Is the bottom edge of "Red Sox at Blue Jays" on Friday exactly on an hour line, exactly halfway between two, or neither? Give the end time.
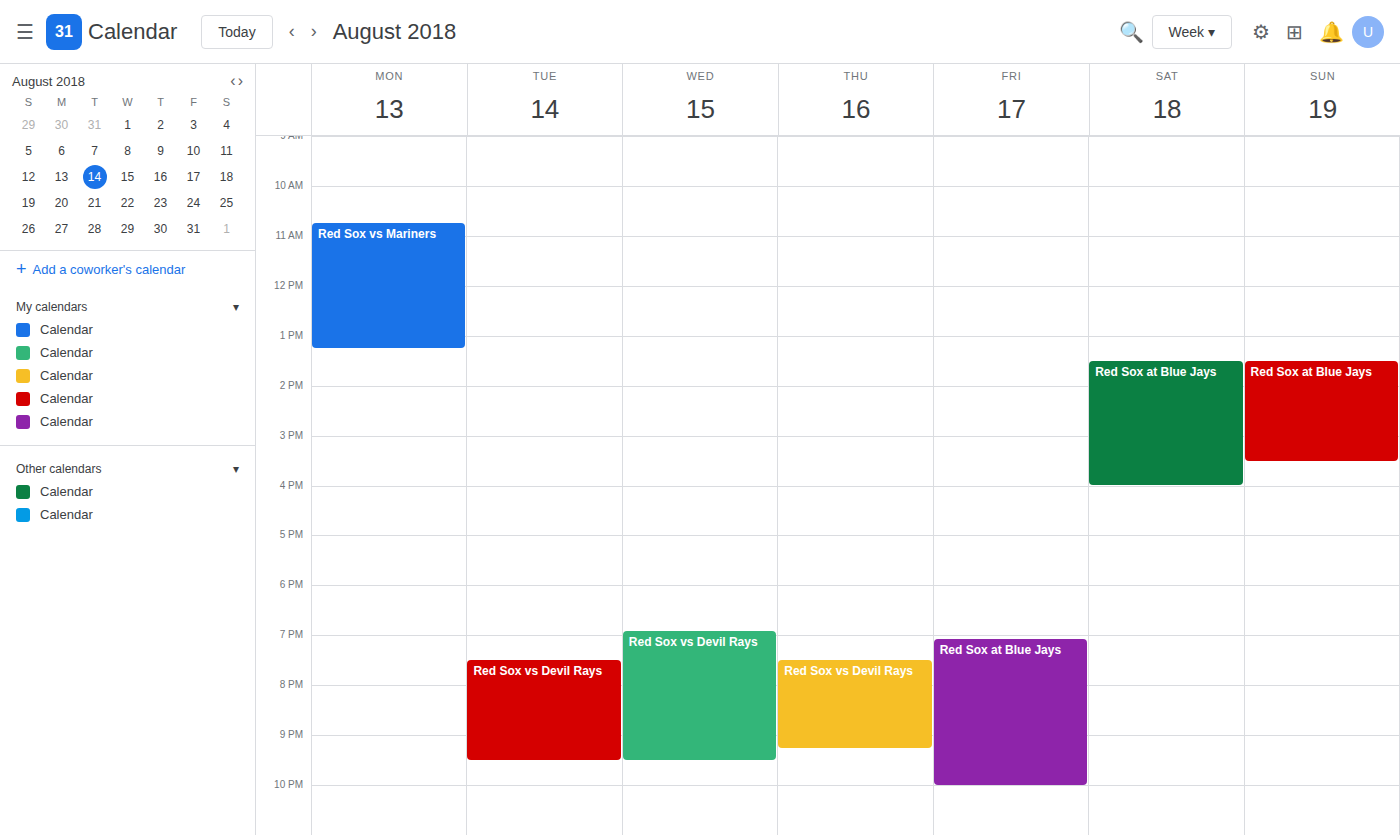
10:00 PM -- exactly on the 10 PM line.